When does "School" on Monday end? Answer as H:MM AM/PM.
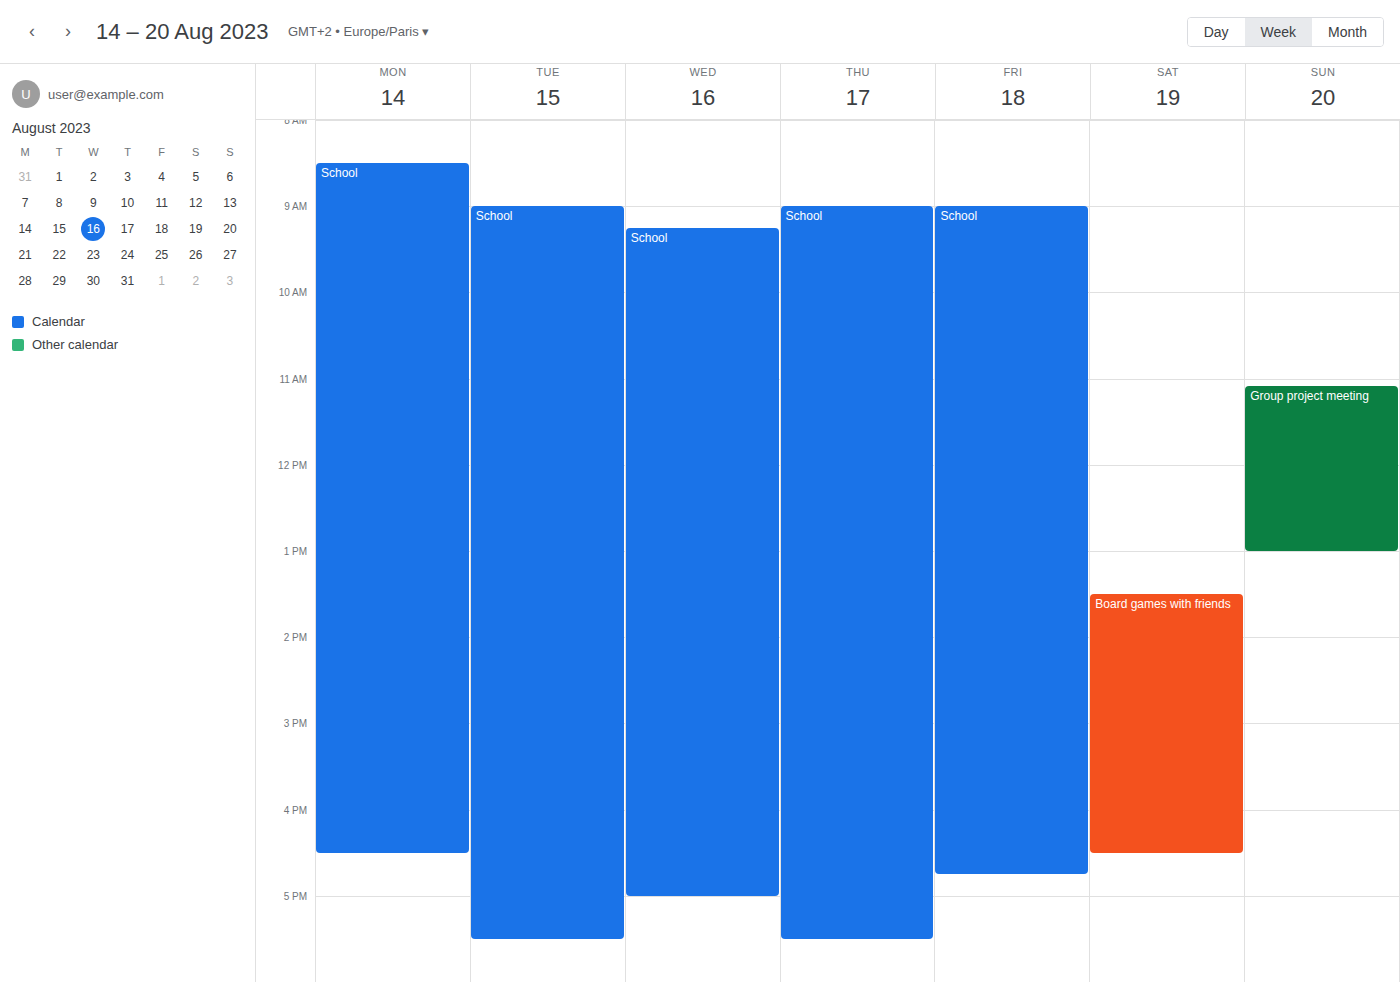
4:30 PM